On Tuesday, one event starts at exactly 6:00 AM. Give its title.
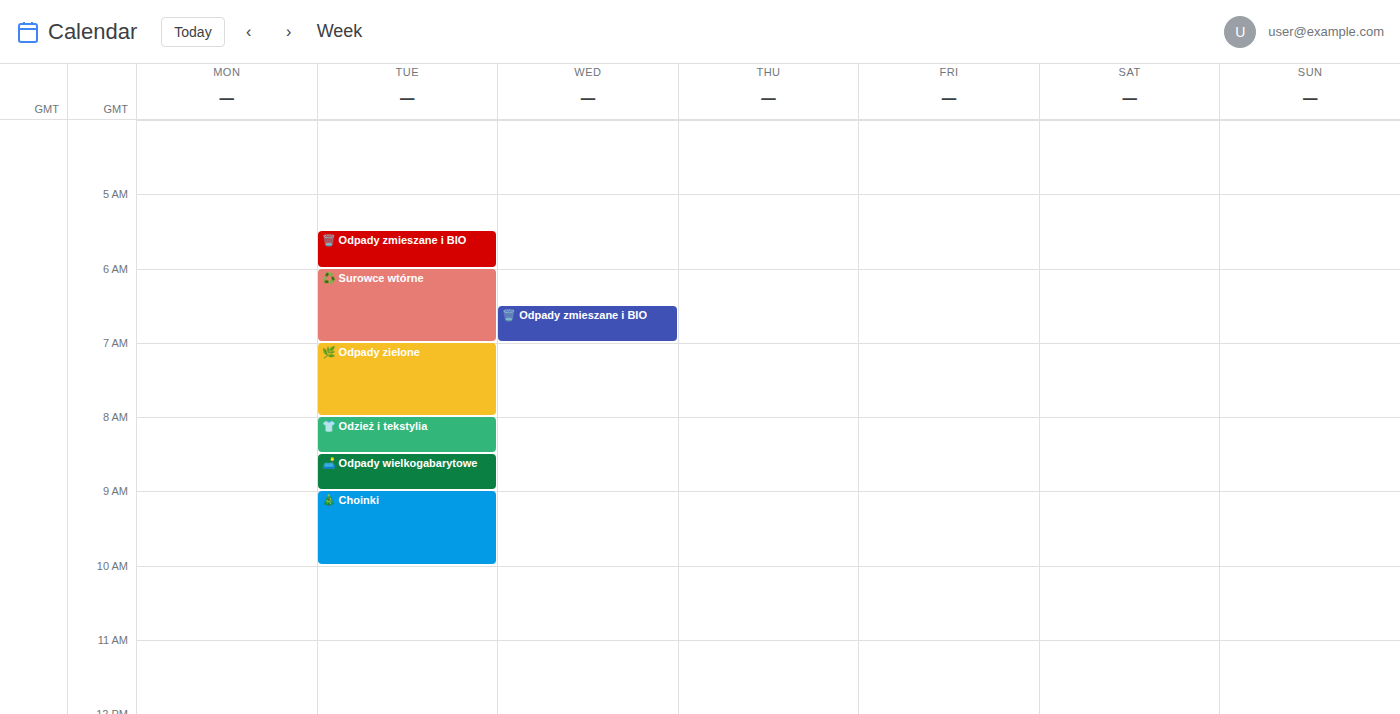
"♻️ Surowce wtórne"